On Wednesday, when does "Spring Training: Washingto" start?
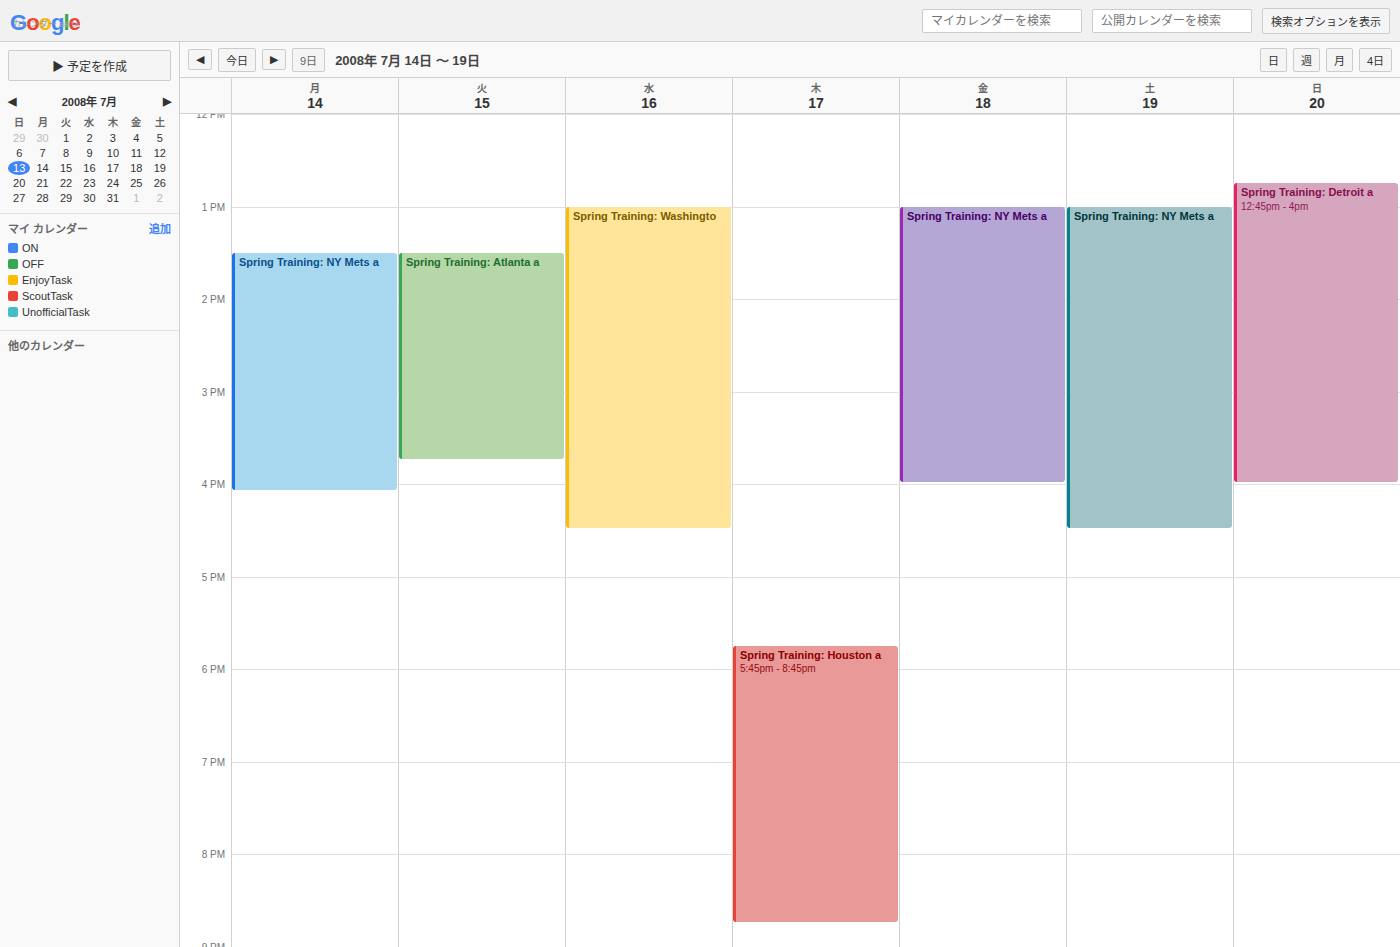
1:00 PM